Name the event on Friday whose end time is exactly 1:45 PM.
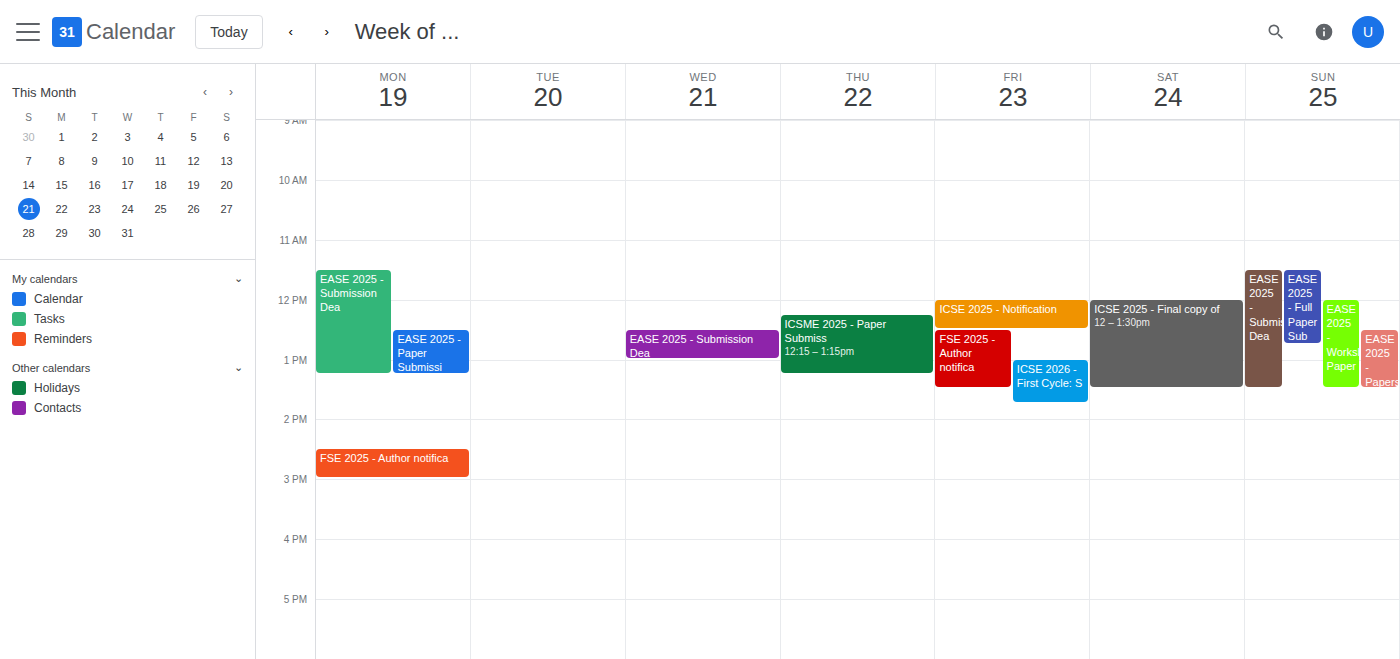
"ICSE 2026 - First Cycle: S"